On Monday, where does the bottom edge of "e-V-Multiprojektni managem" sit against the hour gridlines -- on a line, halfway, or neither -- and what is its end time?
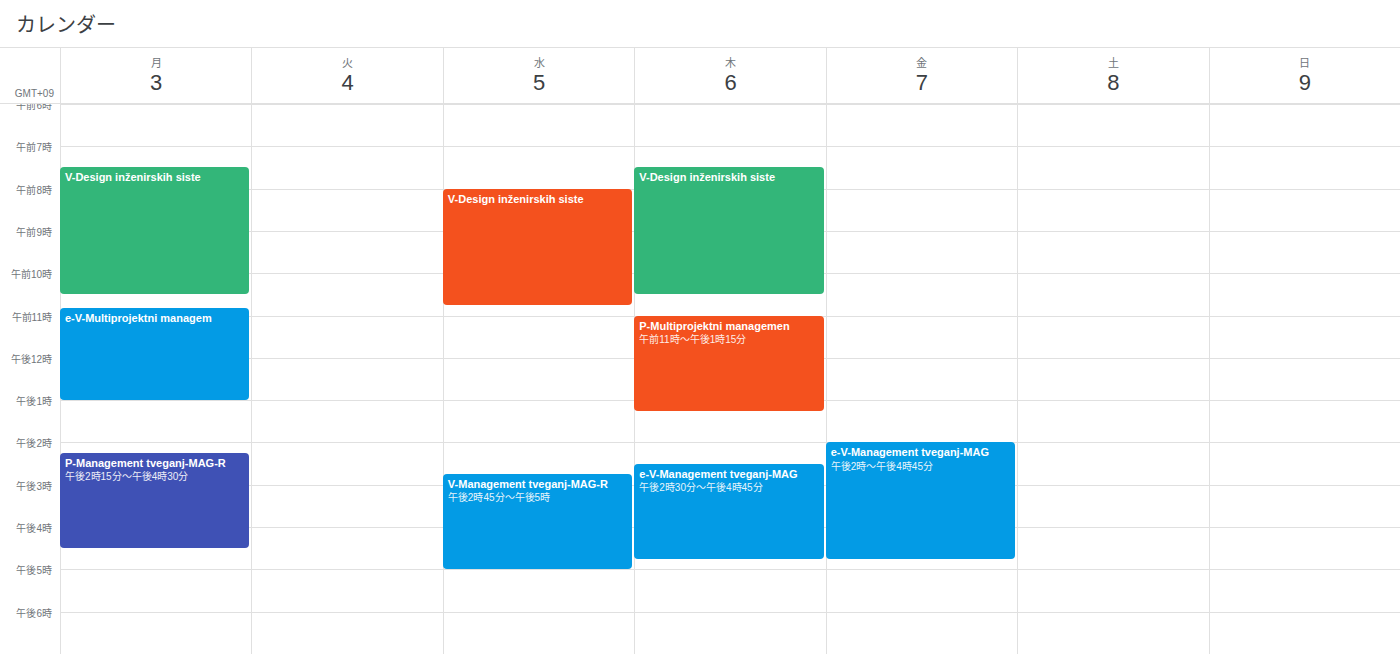
13:00 -- exactly on the 13:00 line.